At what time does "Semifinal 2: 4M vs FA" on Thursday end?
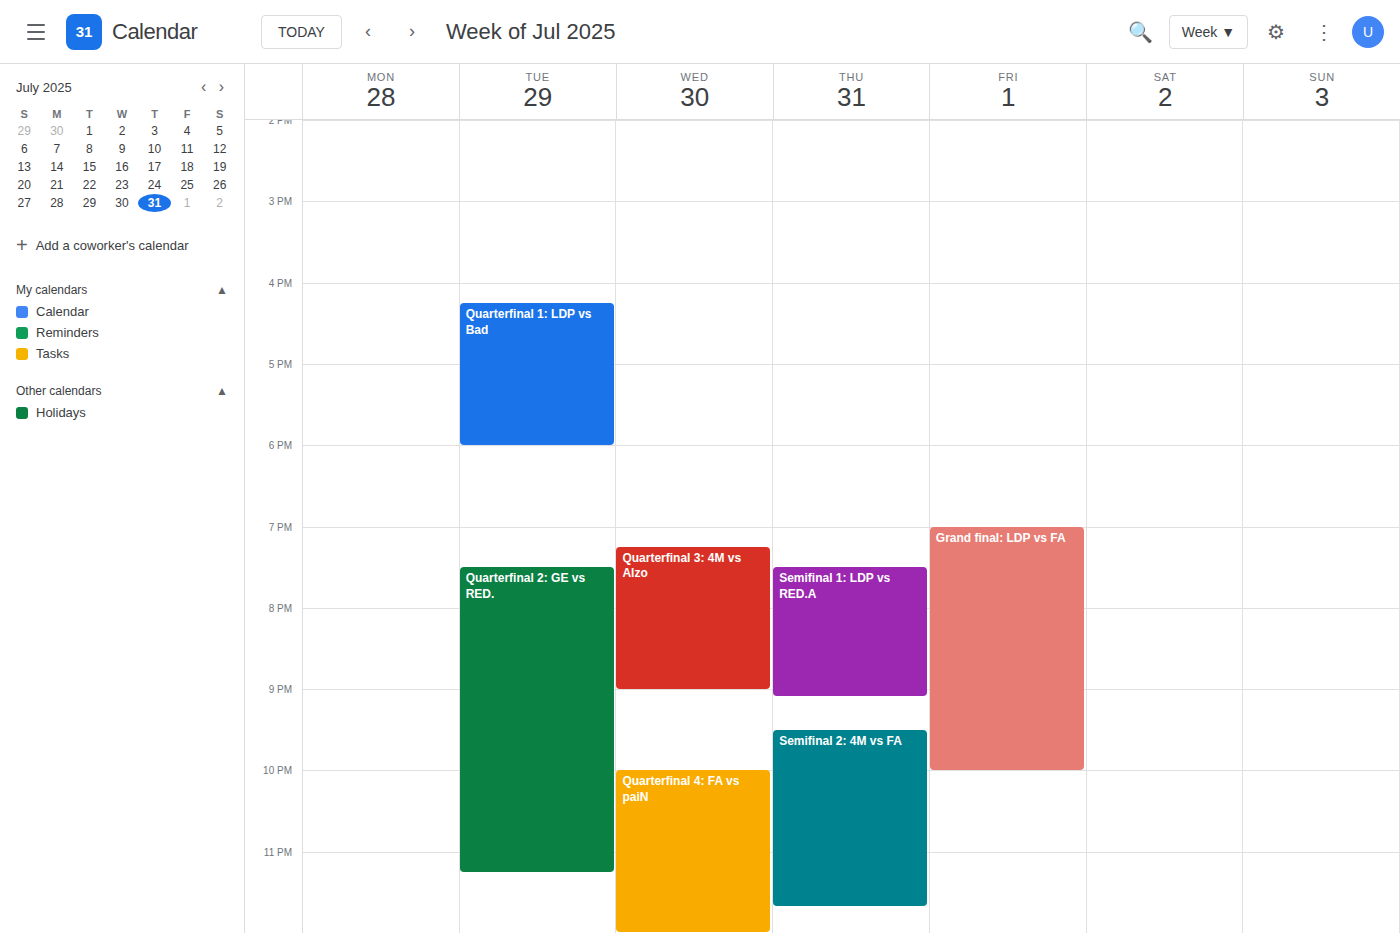
11:40 PM